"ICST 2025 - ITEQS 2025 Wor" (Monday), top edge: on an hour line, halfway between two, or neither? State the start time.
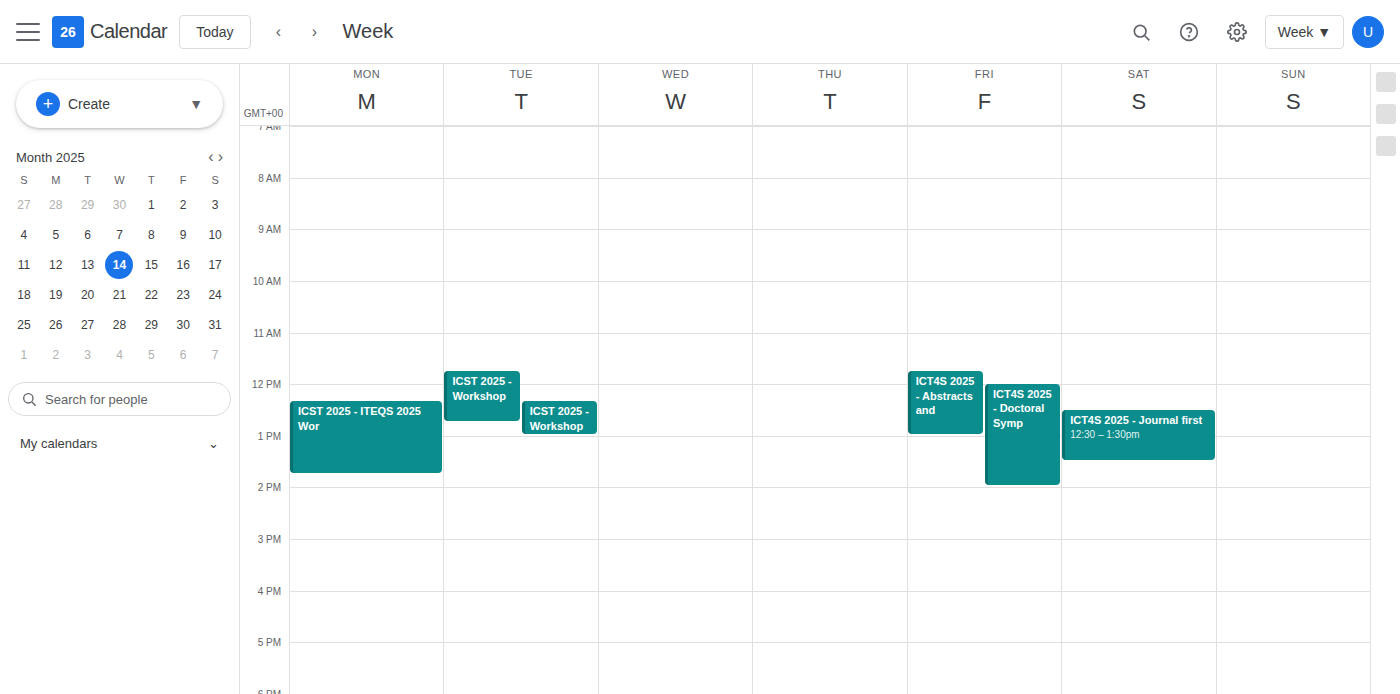
12:20 -- neither: 20 minutes below the 12:00 line and 40 minutes above the 13:00 line.